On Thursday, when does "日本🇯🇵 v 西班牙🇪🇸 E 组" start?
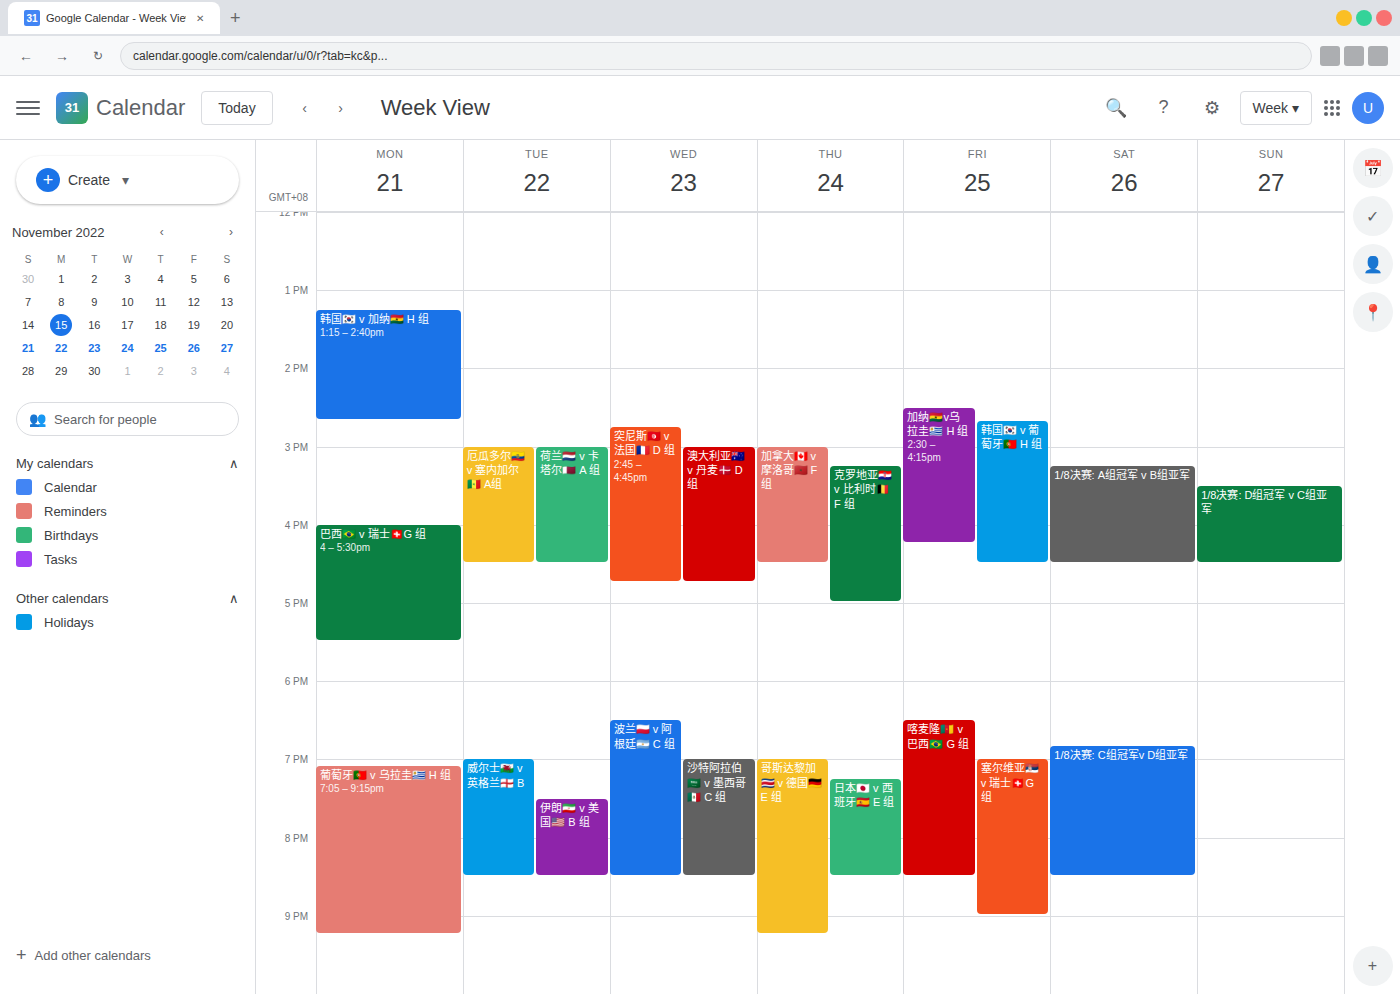
7:15 PM